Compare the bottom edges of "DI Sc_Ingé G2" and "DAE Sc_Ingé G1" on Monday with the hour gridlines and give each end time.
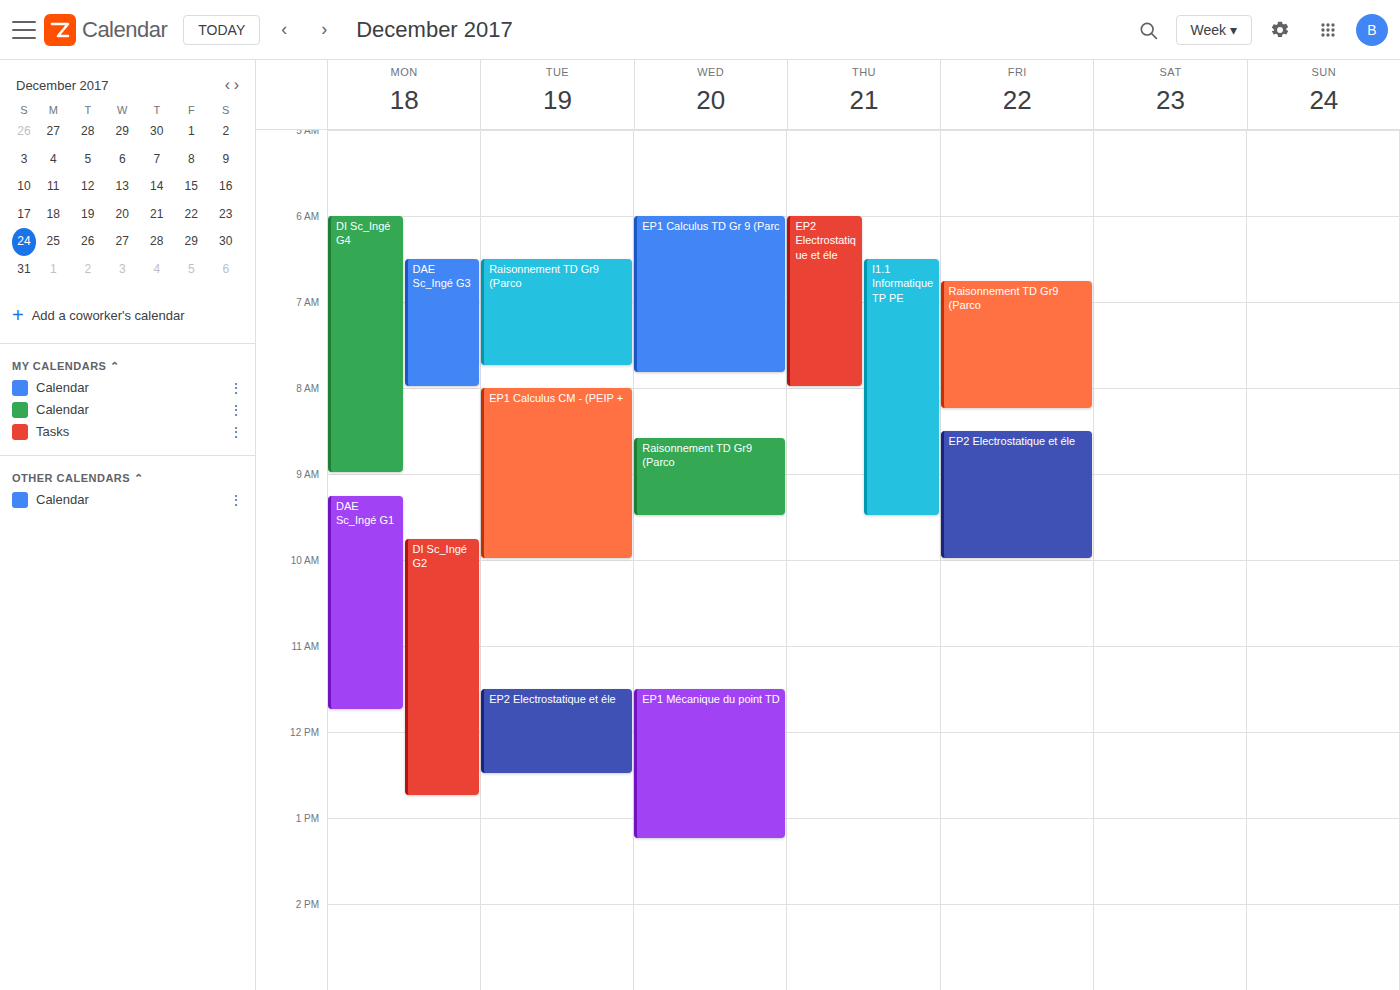
"DI Sc_Ingé G2": 12:45 PM, neither: three quarters of the way from the 12 PM line to the 1 PM line. "DAE Sc_Ingé G1": 11:45 AM, neither: three quarters of the way from the 11 AM line to the 12 PM line.